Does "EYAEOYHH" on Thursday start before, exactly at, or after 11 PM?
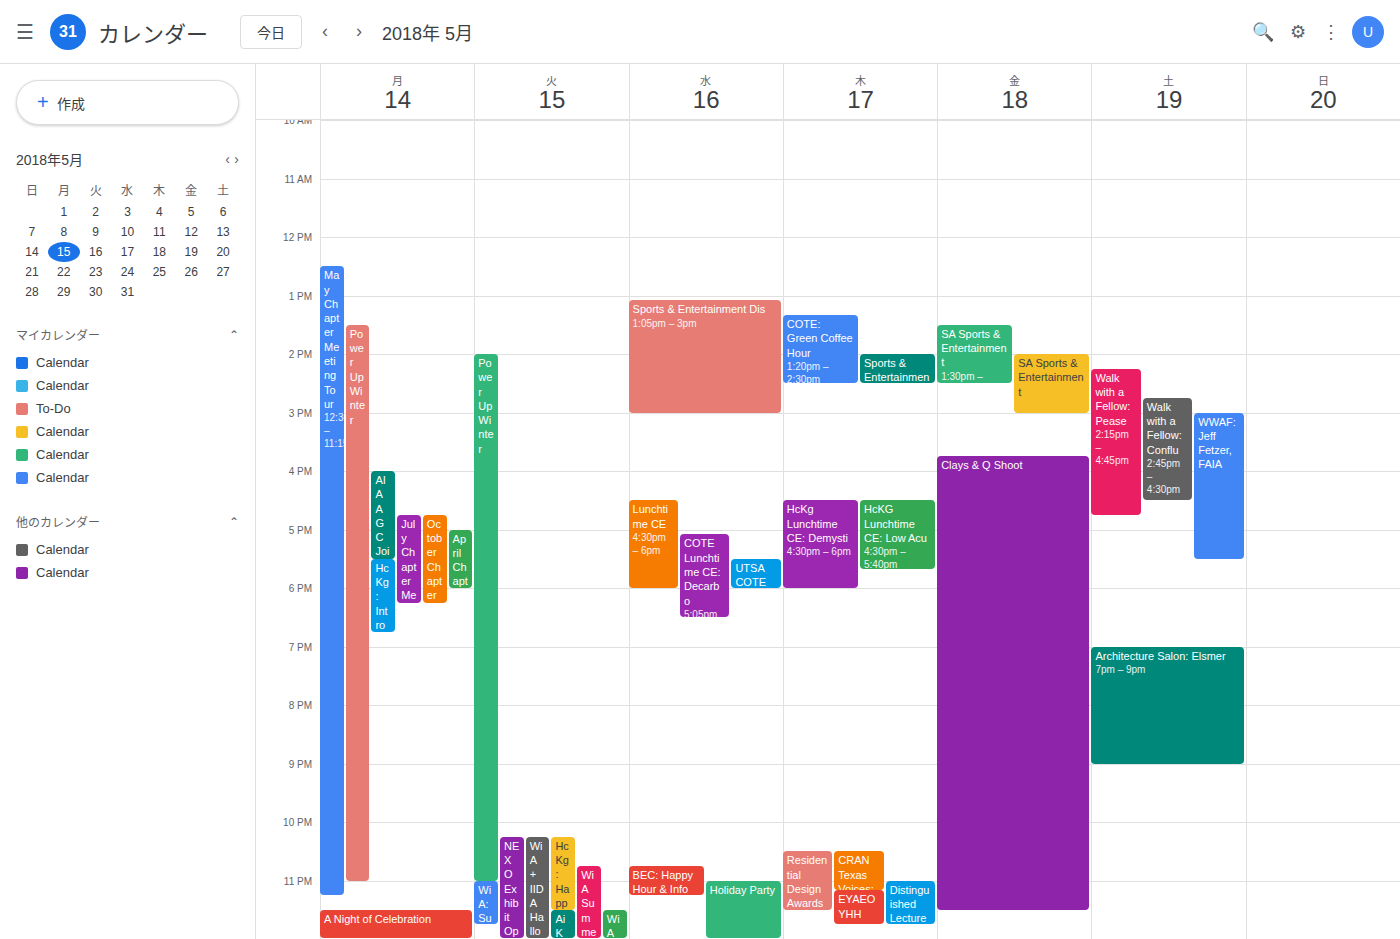
11:10 PM -- after 11 PM, 10 minutes below the 11 PM line.